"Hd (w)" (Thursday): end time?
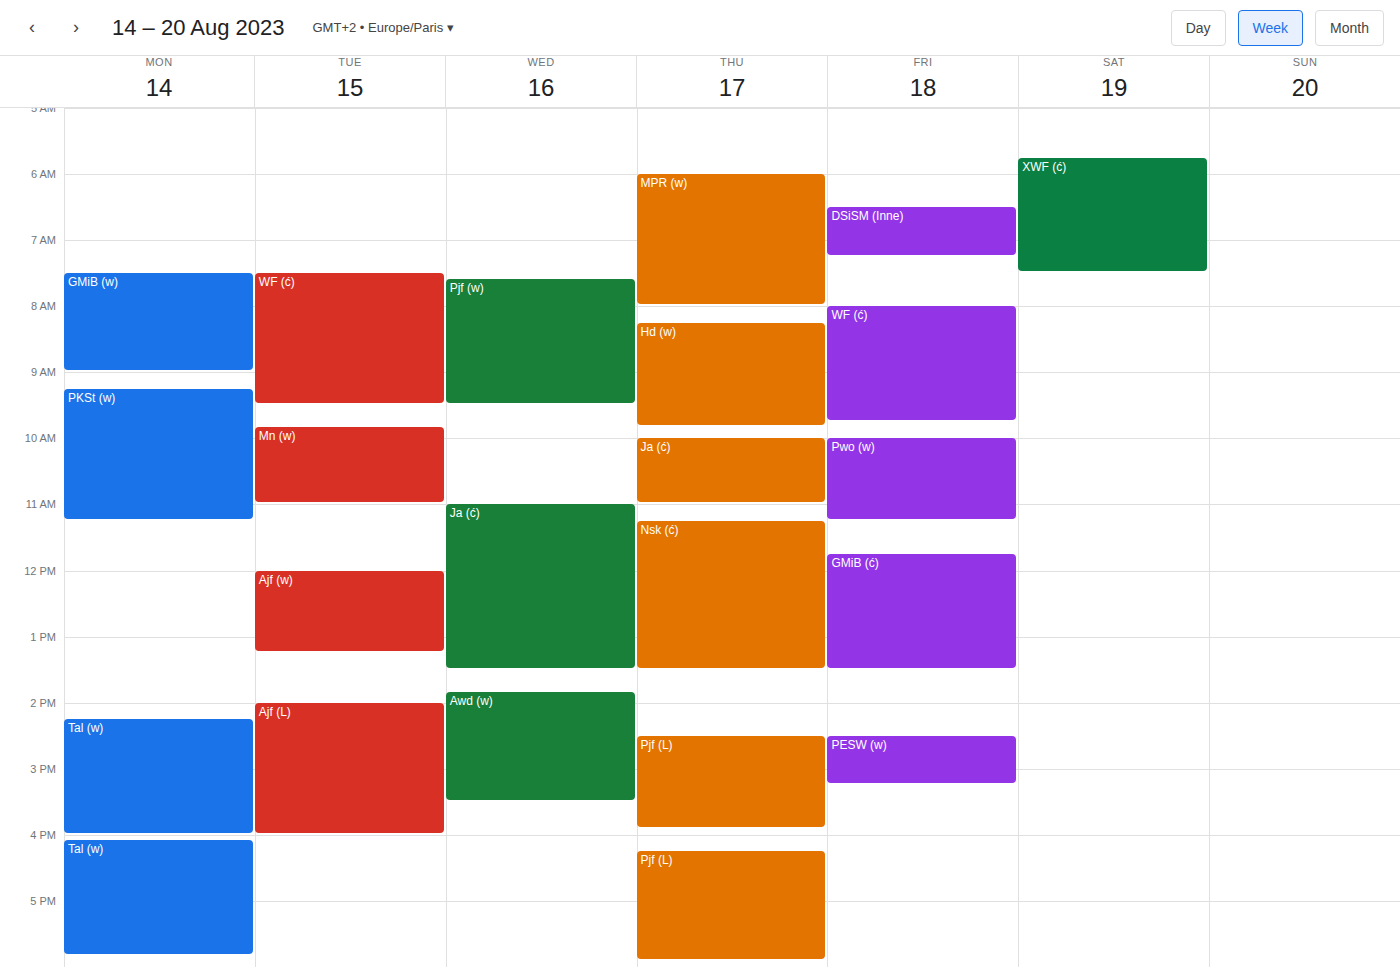
9:50 AM